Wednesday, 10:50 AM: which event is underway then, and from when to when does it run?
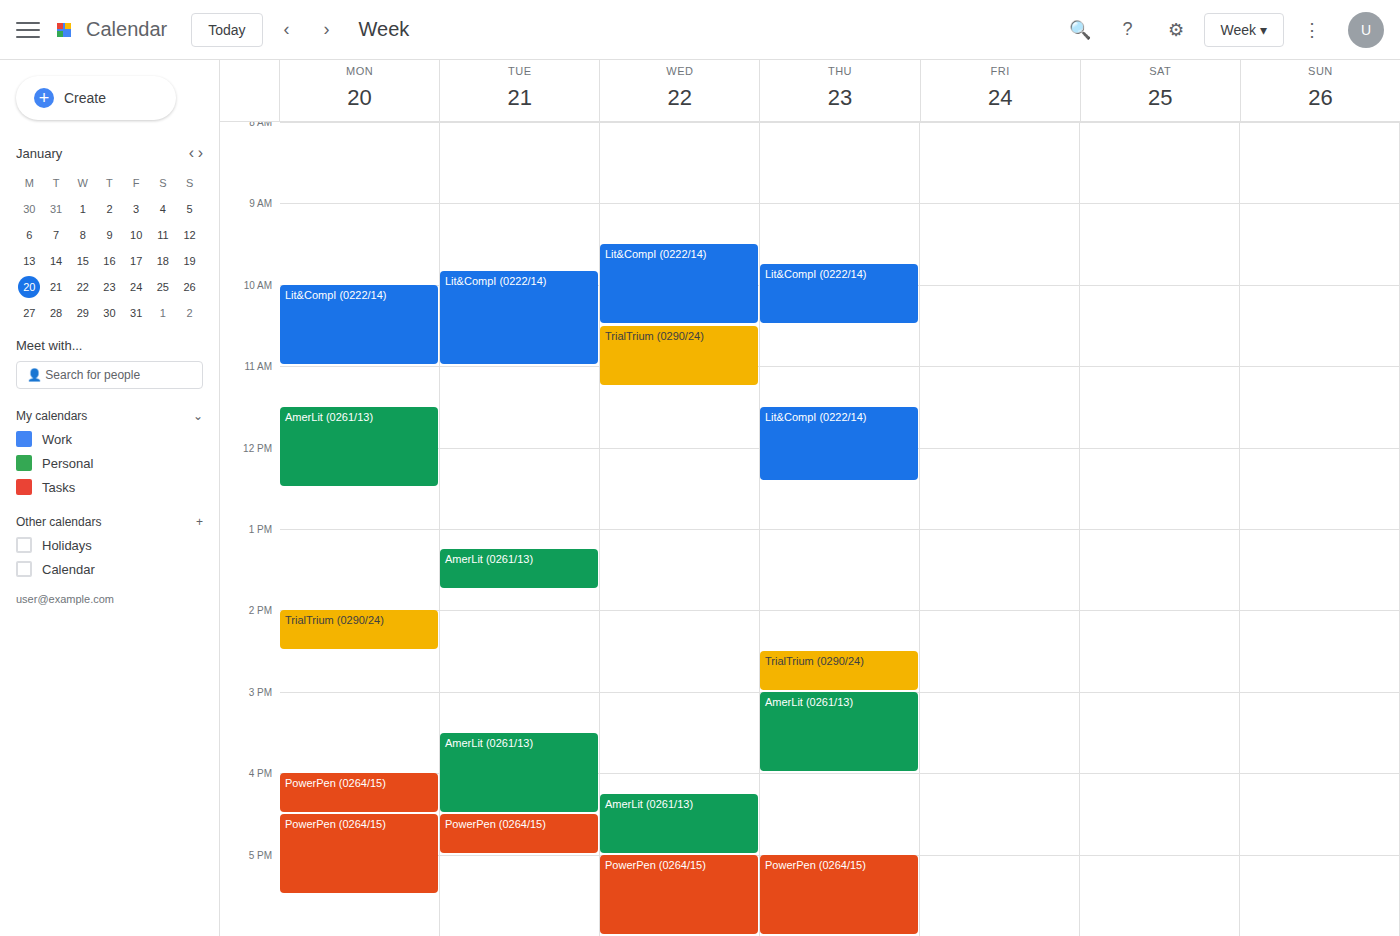
"TrialTrium (0290/24)", 10:30 AM to 11:15 AM